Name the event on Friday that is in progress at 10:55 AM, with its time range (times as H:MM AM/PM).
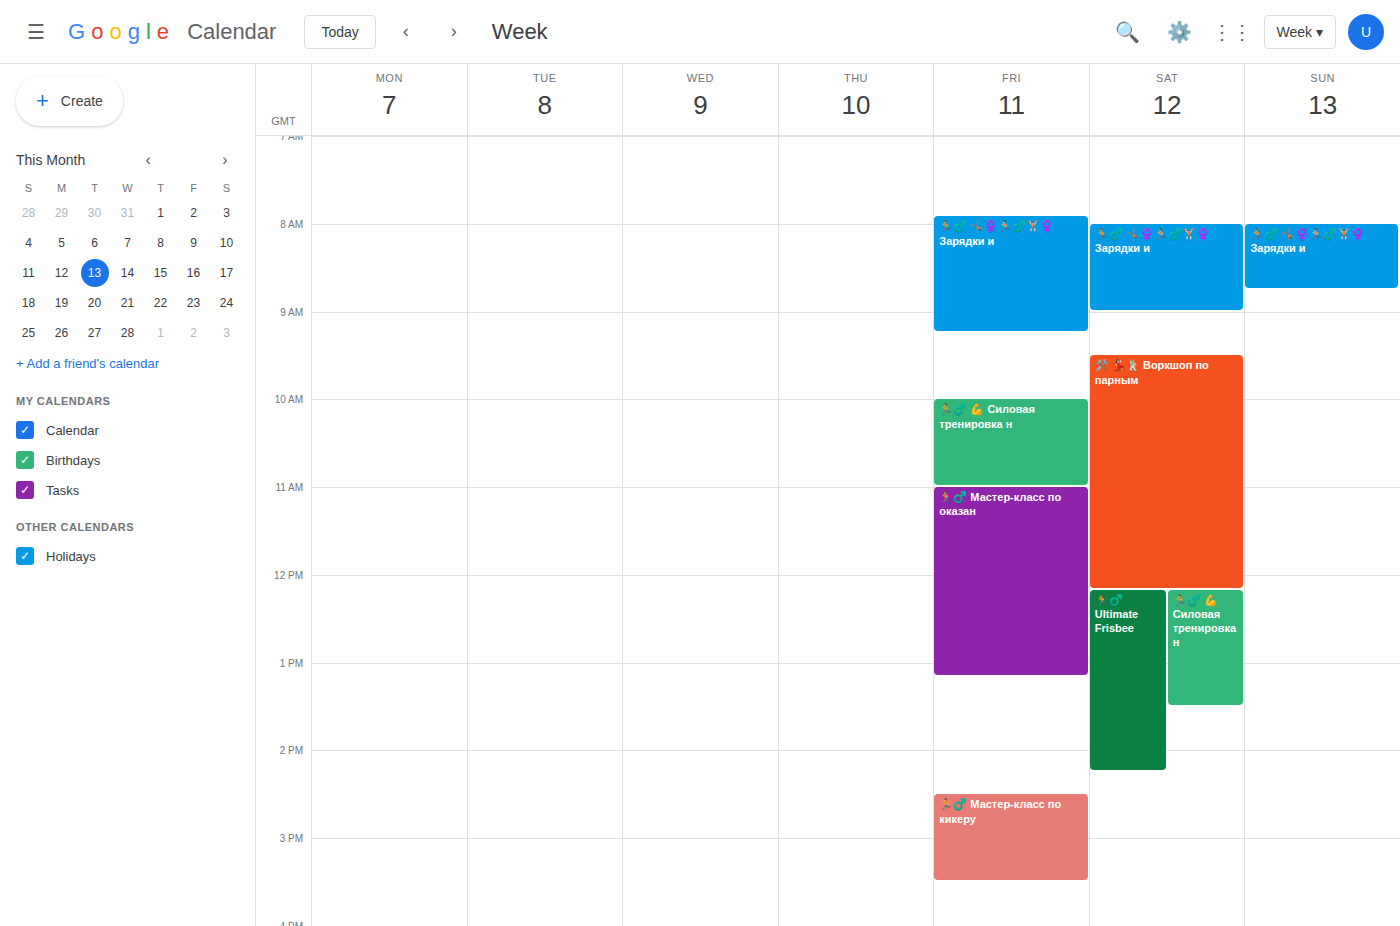
"🏃♂️ 💪 Силовая тренировка н", 10:00 AM to 11:00 AM